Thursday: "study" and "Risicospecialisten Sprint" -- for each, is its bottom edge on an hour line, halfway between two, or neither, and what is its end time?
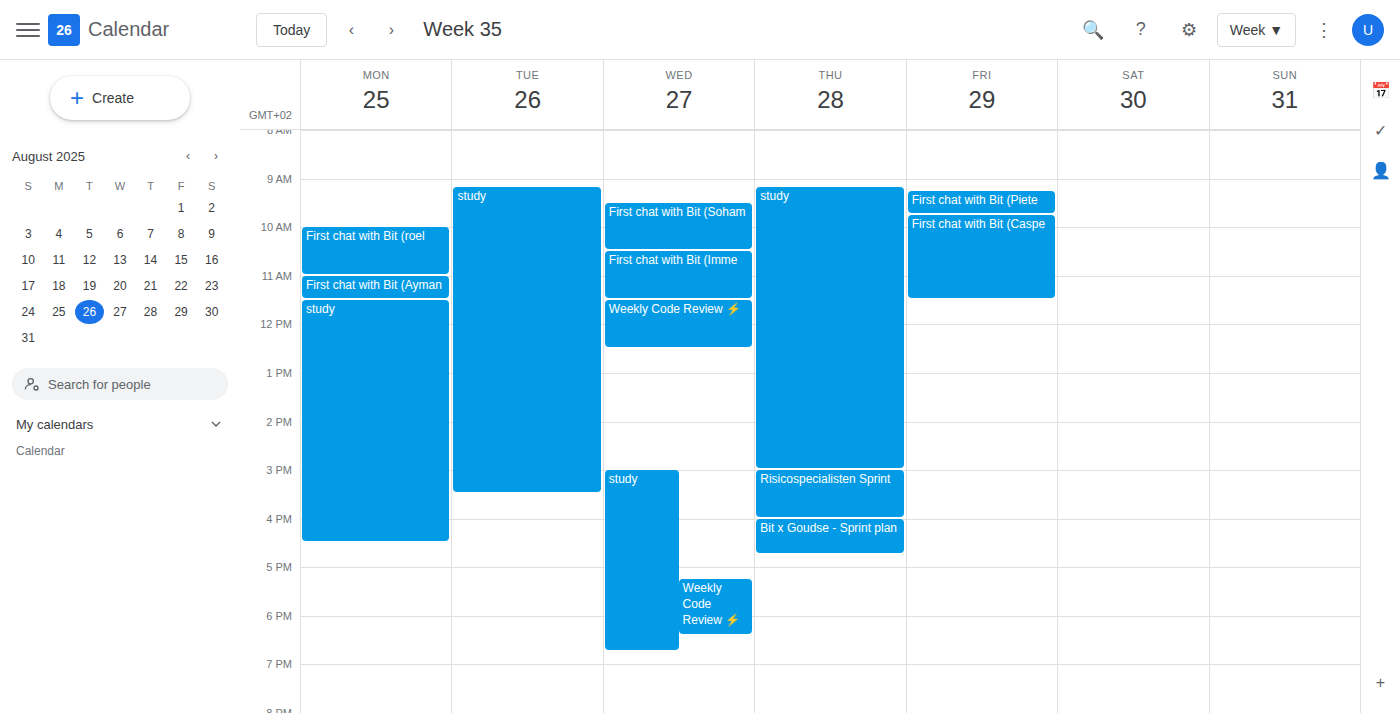
"study": 15:00, exactly on the 15:00 line. "Risicospecialisten Sprint": 16:00, exactly on the 16:00 line.